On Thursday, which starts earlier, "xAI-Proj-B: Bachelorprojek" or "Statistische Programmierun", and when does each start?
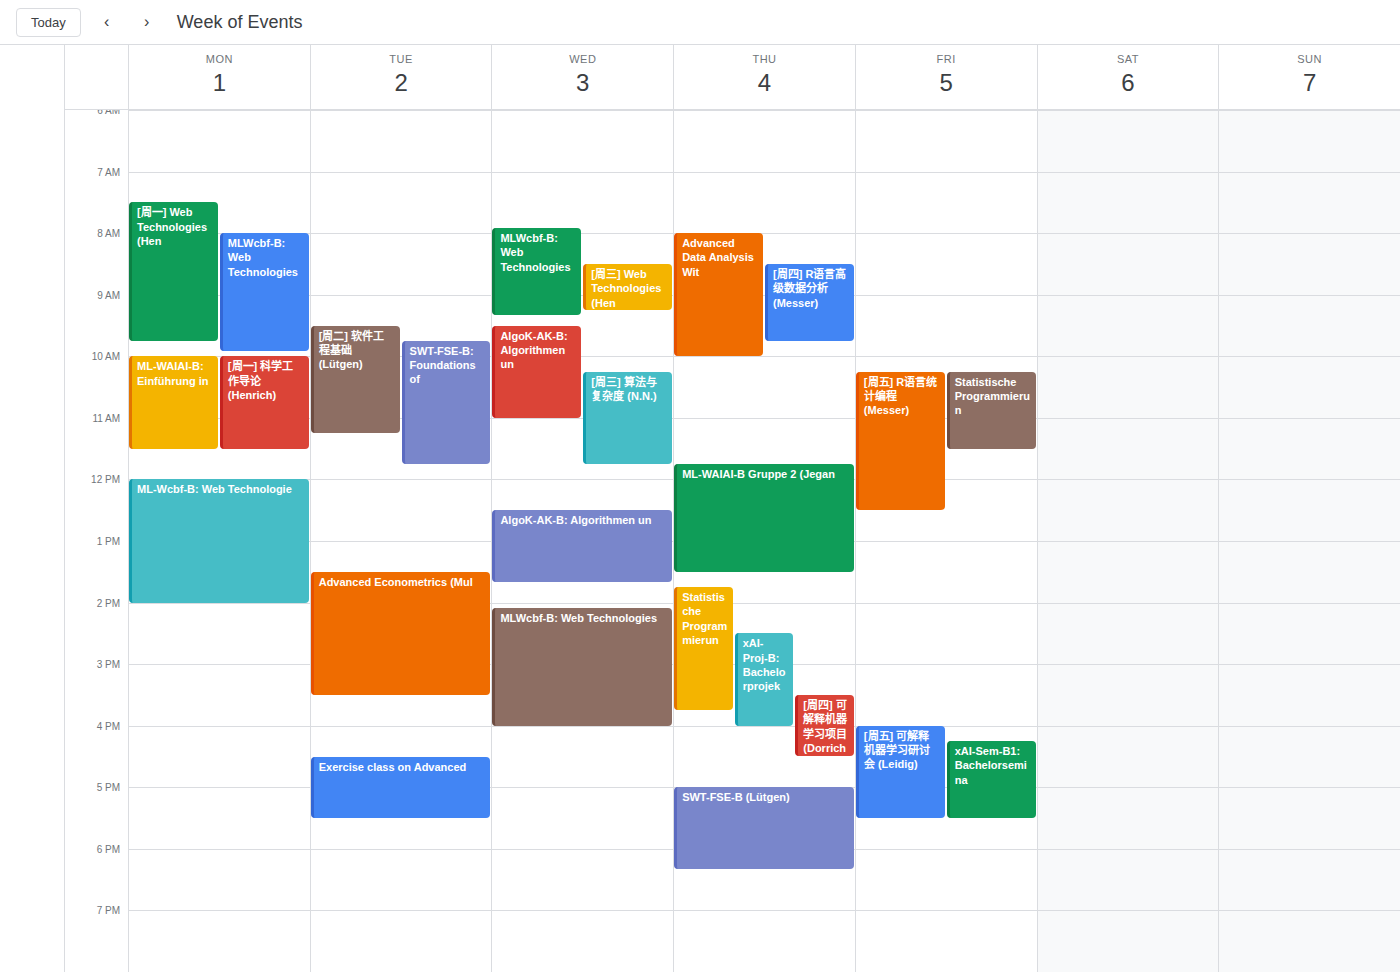
"Statistische Programmierun" 1:45 PM; "xAI-Proj-B: Bachelorprojek" 2:30 PM.